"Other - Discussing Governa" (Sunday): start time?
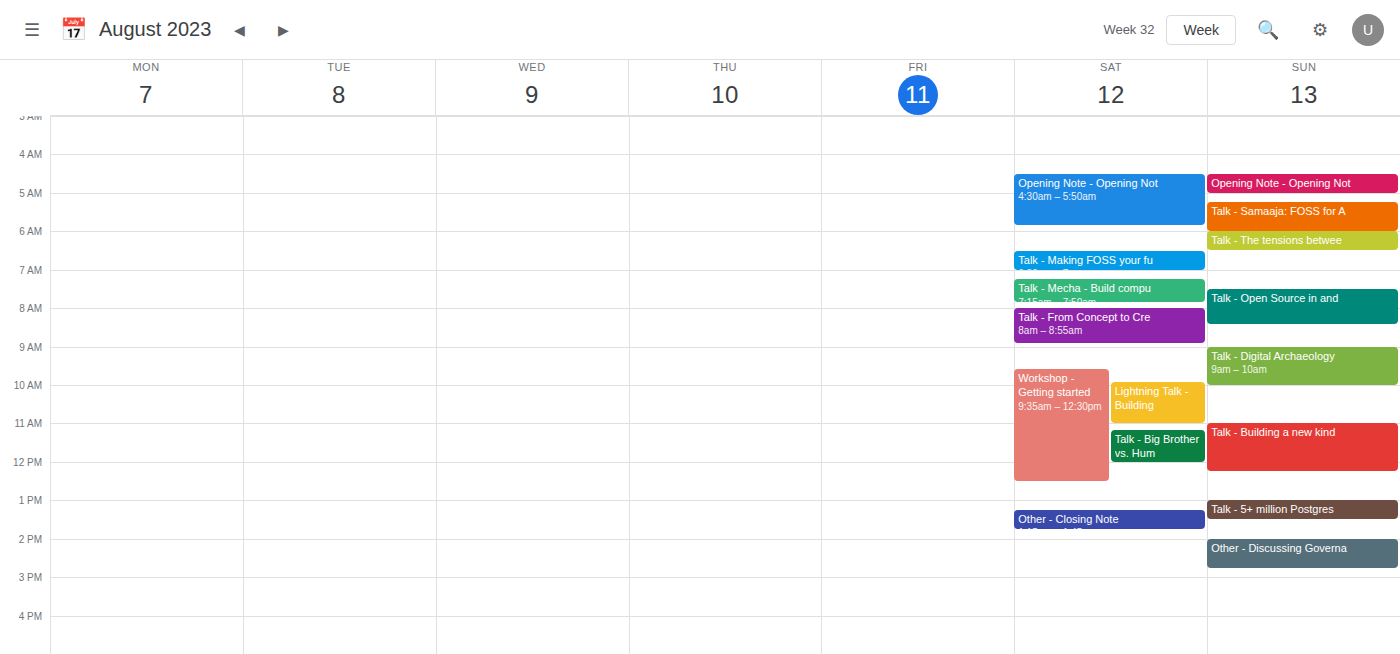
14:00